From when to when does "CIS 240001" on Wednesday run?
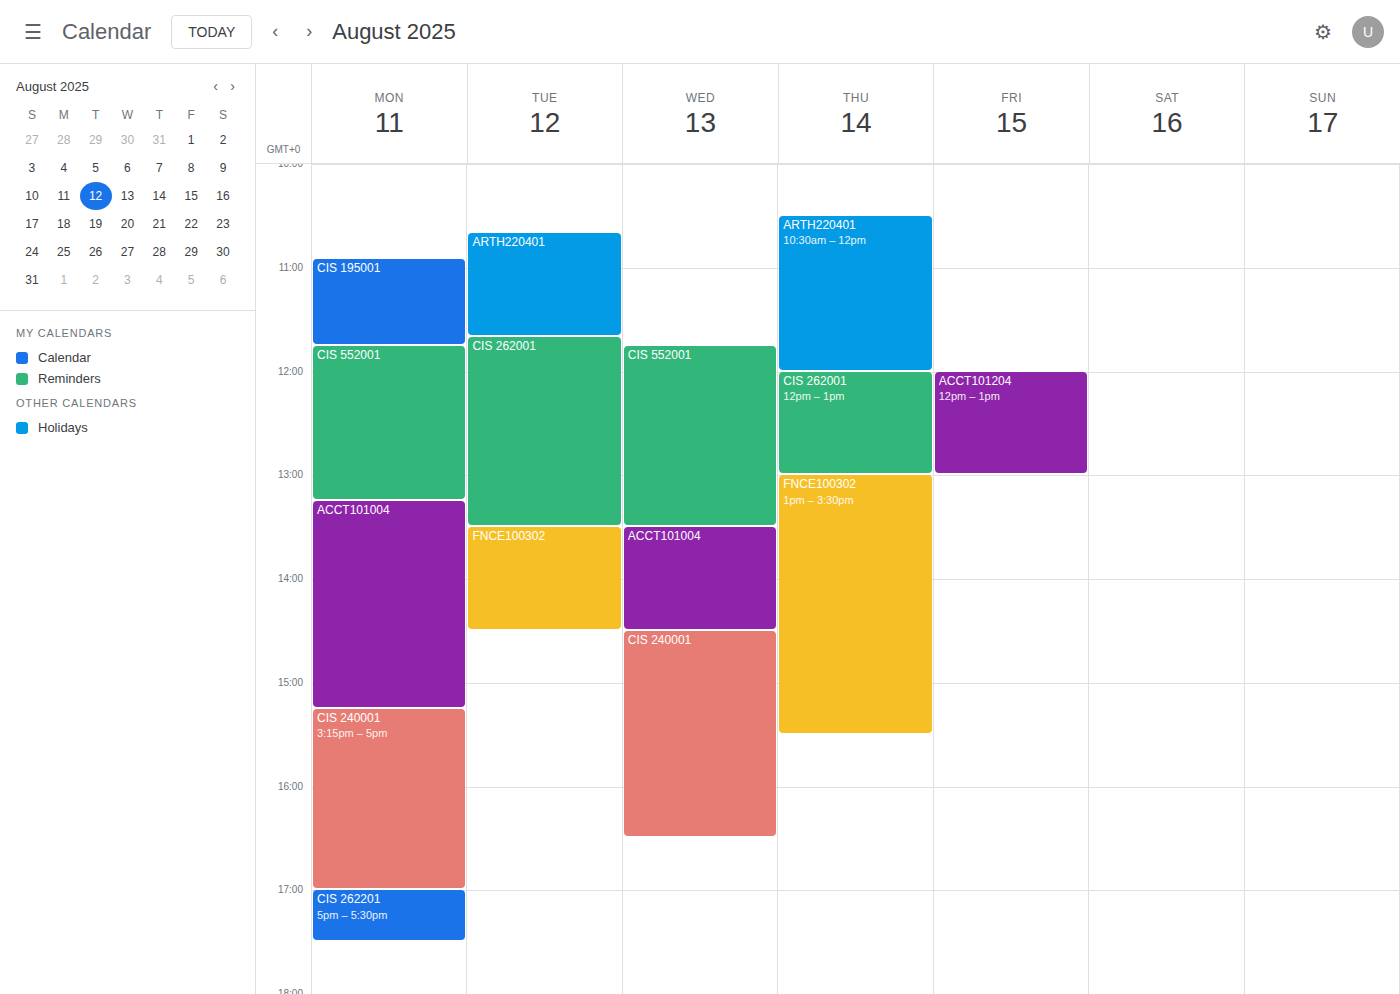
2:30 PM to 4:30 PM